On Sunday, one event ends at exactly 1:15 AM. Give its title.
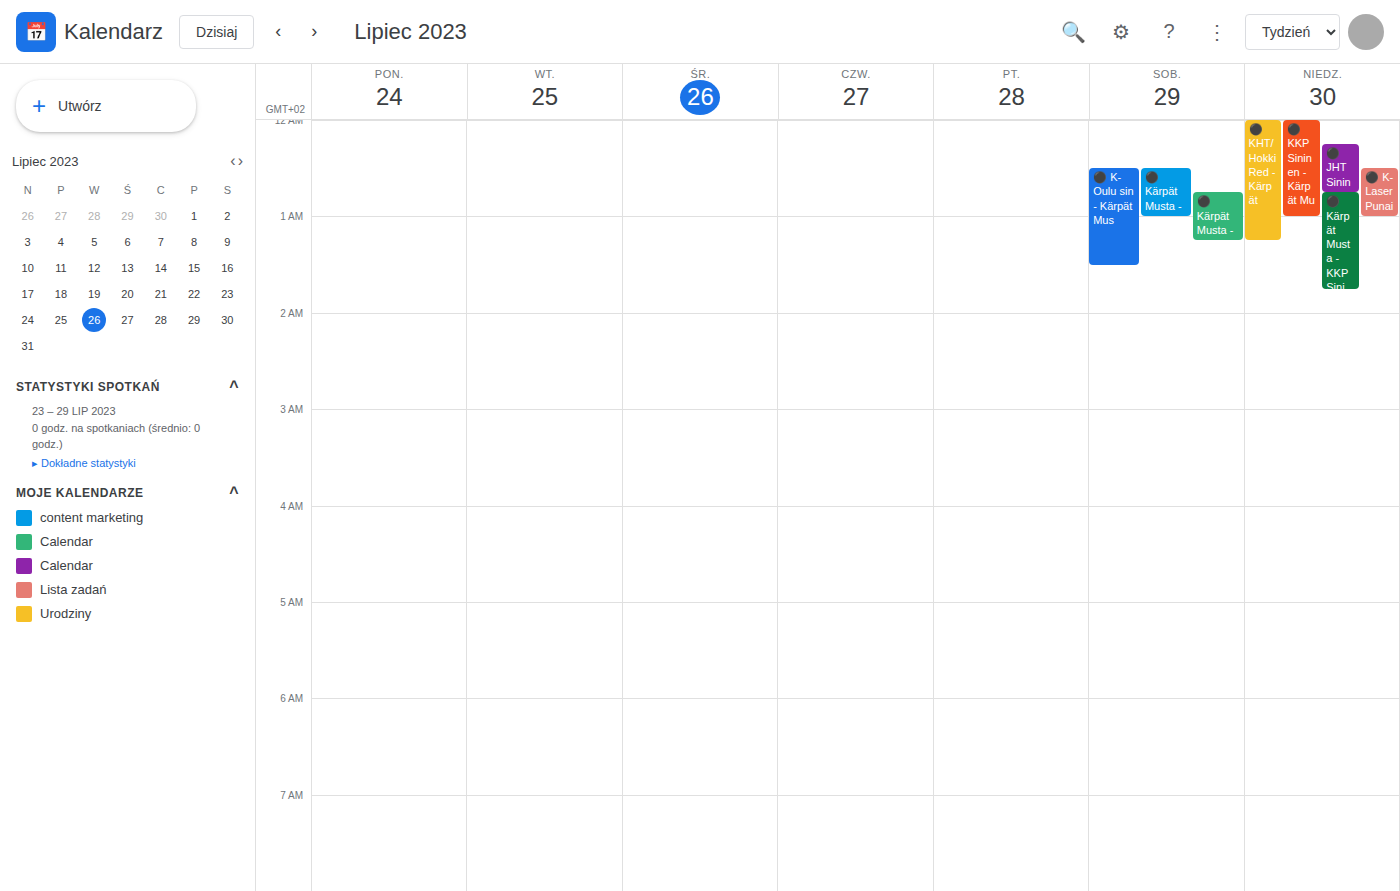
"⚫️ KHT/Hokki Red - Kärpät"